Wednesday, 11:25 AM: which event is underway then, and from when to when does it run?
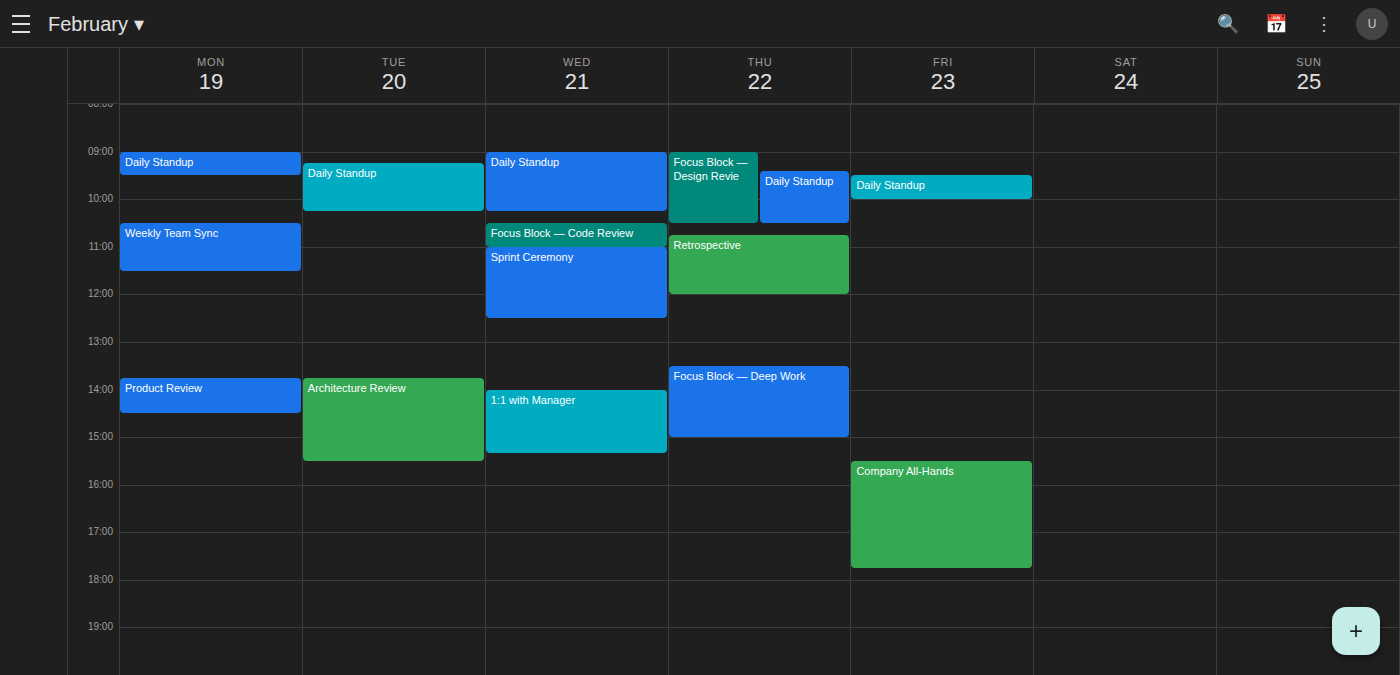
"Sprint Ceremony", 11:00 AM to 12:30 PM